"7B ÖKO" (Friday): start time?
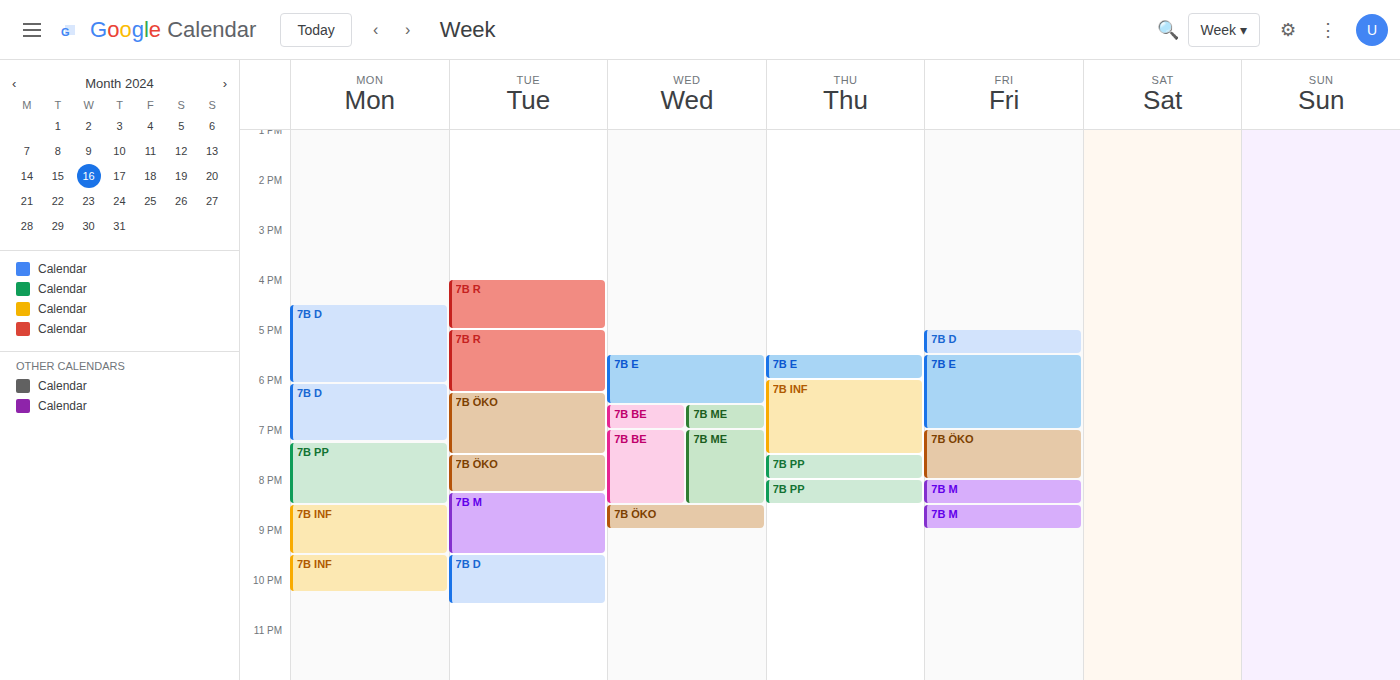
19:00